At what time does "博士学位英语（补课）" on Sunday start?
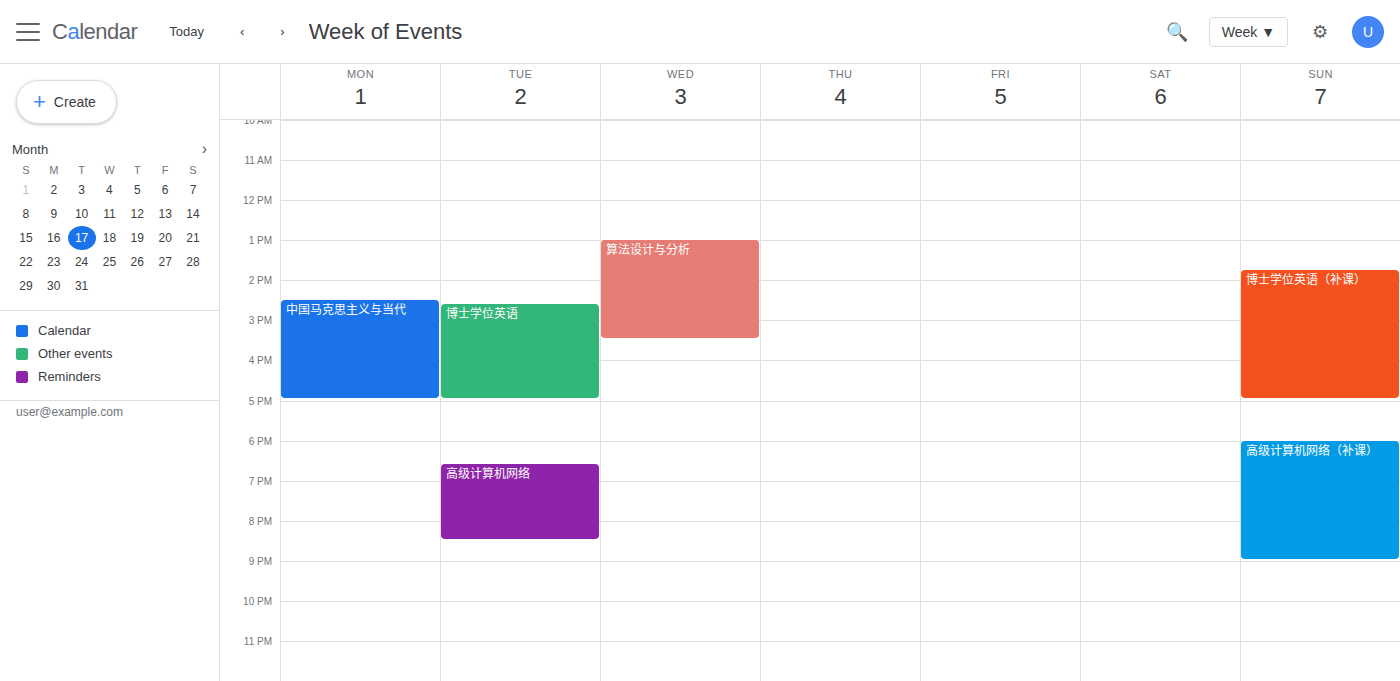
1:45 PM